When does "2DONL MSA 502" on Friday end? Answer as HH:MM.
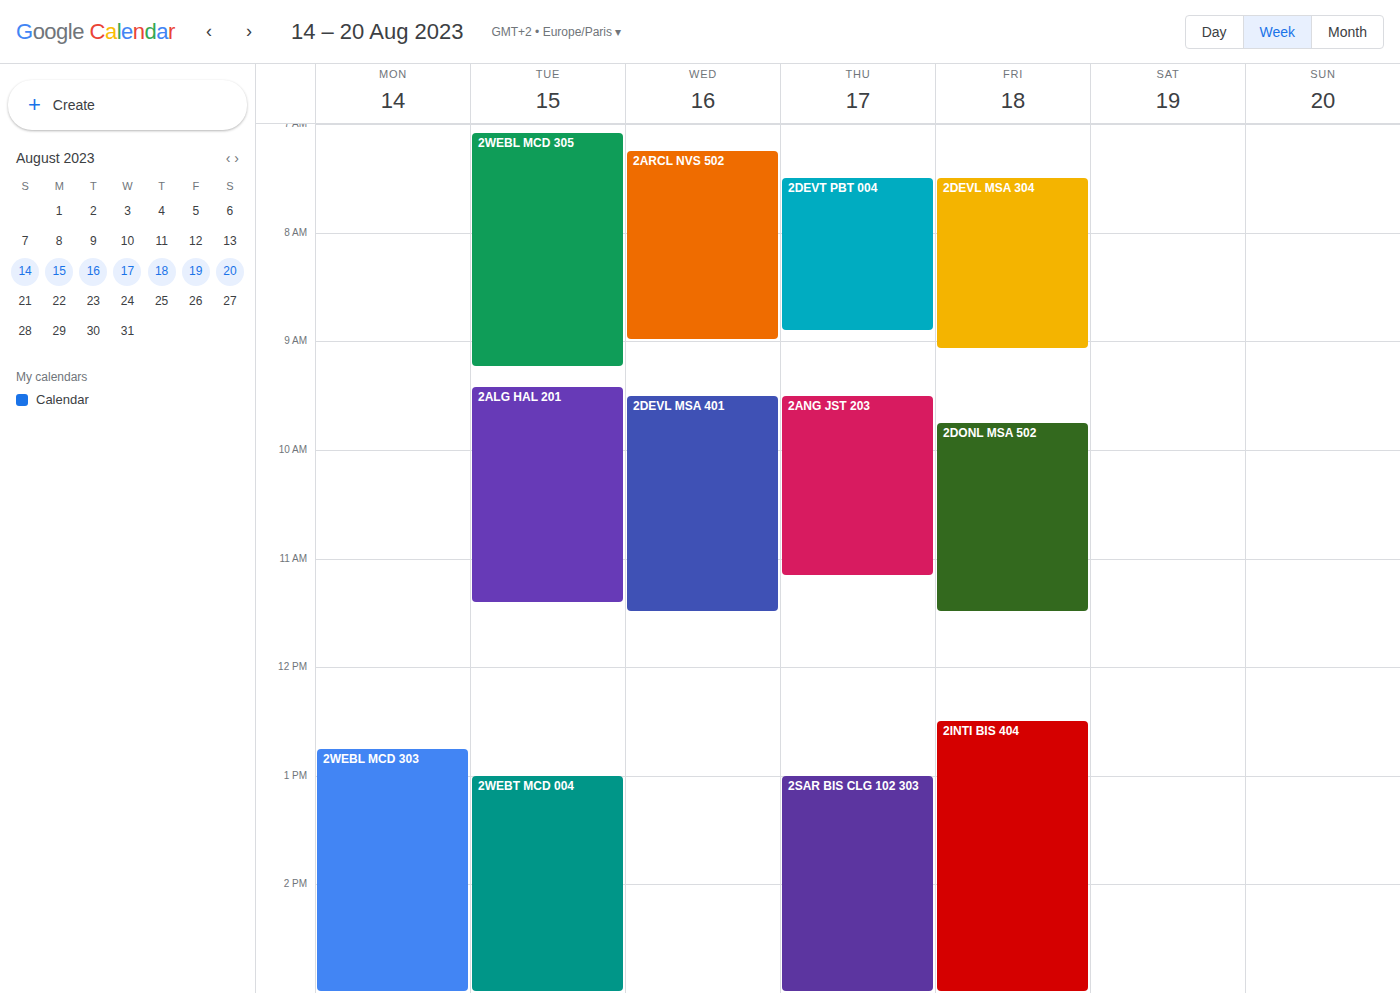
11:30